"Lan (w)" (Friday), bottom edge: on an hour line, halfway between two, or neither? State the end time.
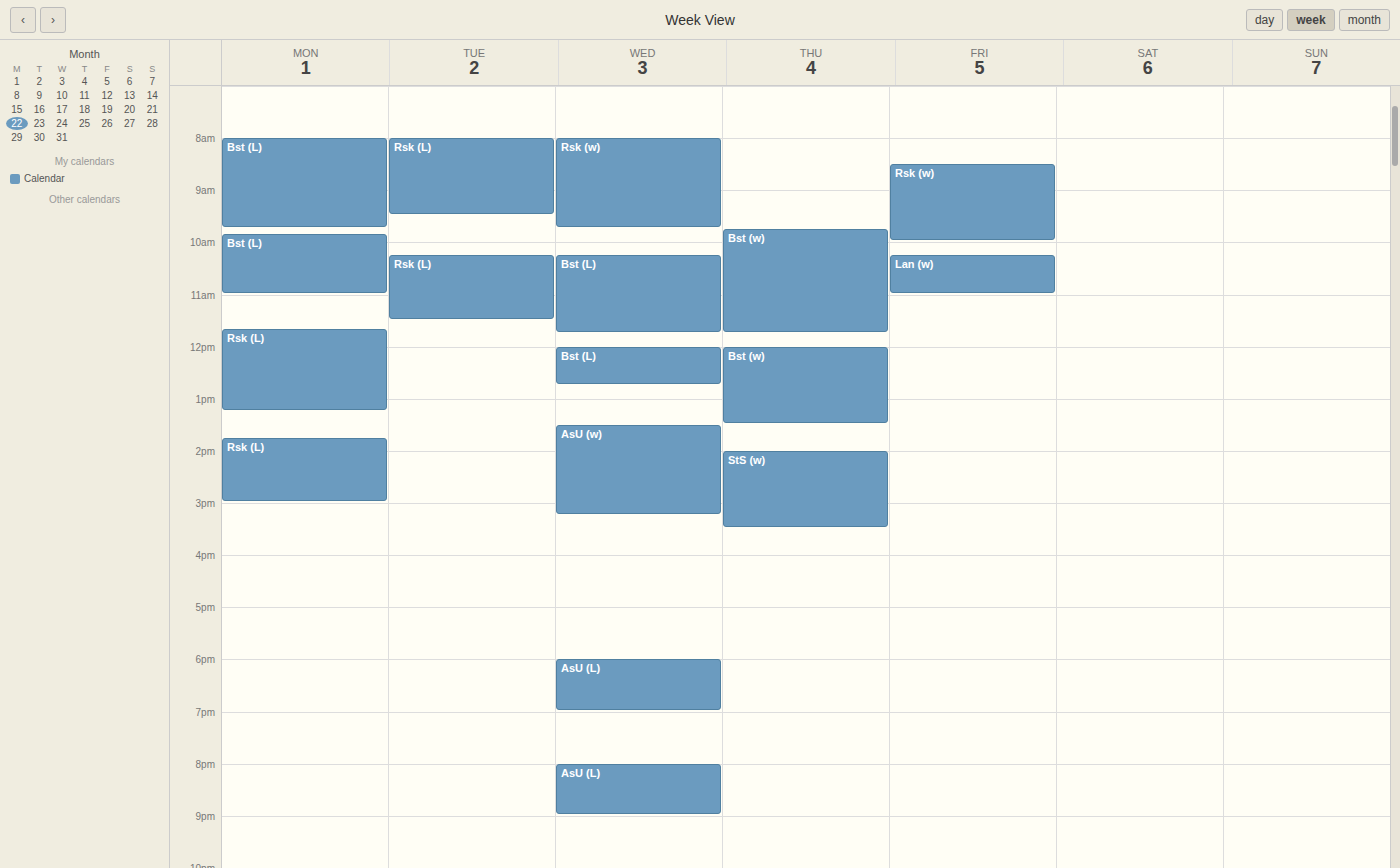
11:00 AM -- exactly on the 11 AM line.